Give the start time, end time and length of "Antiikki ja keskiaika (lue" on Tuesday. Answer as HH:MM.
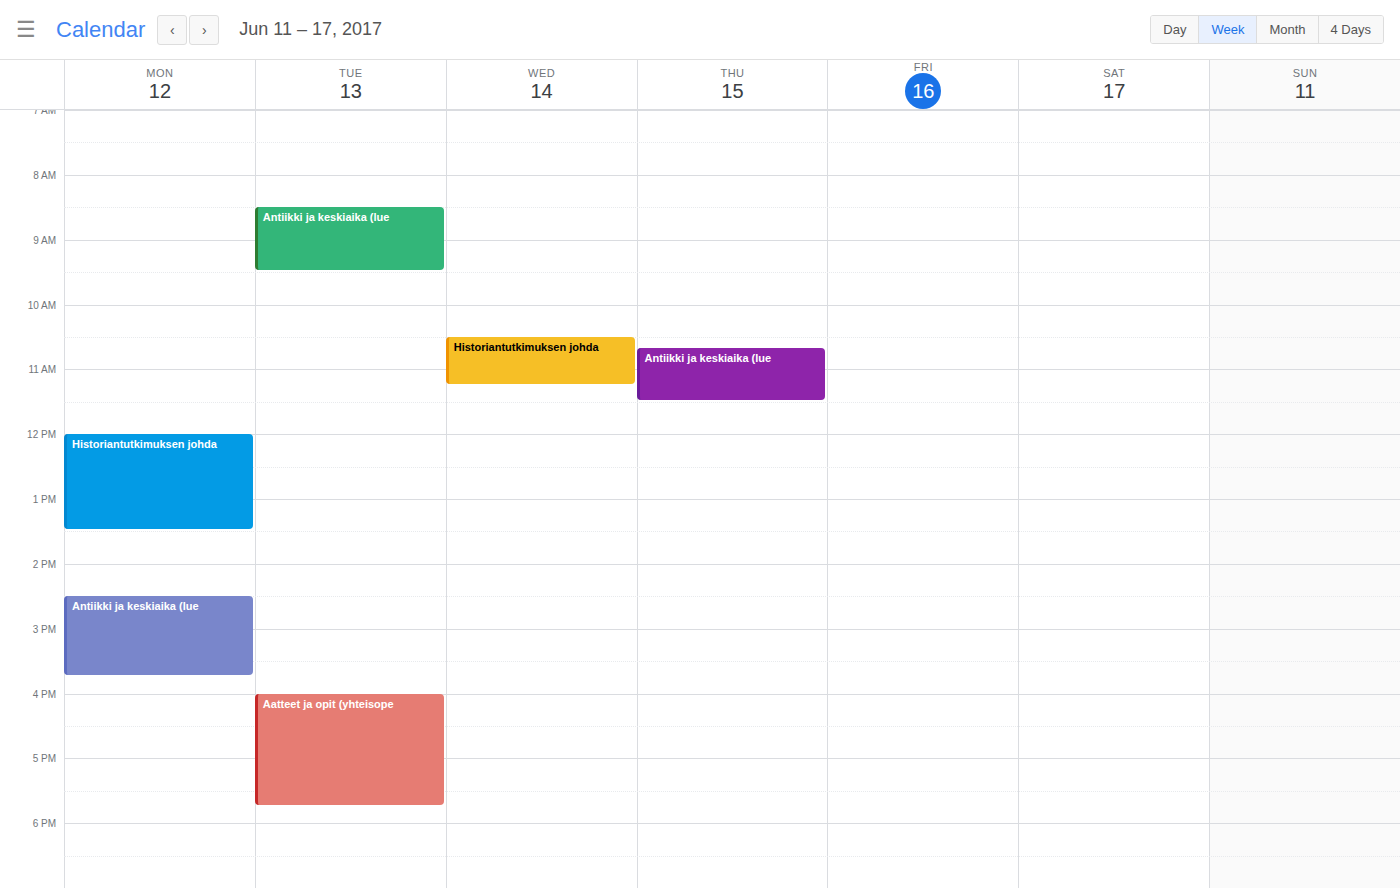
08:30 to 09:30, 1 hour